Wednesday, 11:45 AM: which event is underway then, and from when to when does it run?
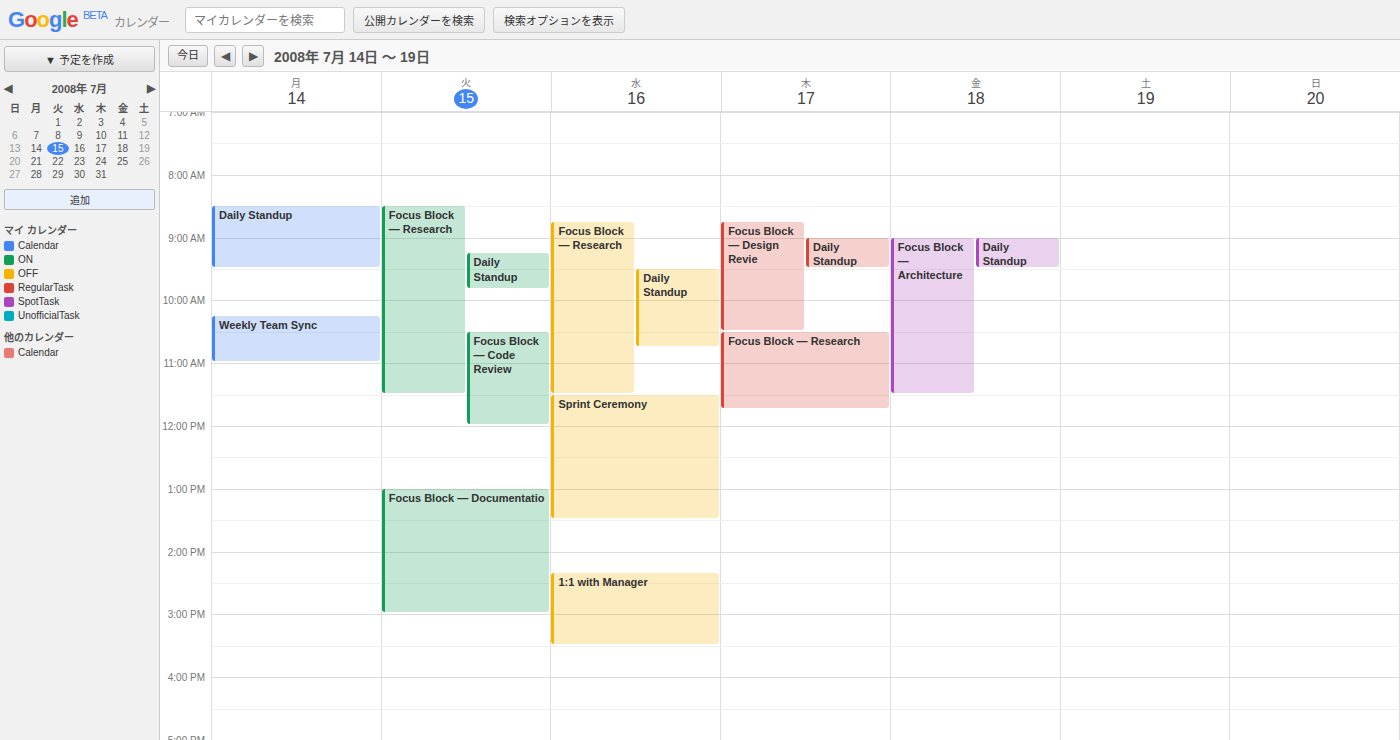
"Sprint Ceremony", 11:30 AM to 1:30 PM